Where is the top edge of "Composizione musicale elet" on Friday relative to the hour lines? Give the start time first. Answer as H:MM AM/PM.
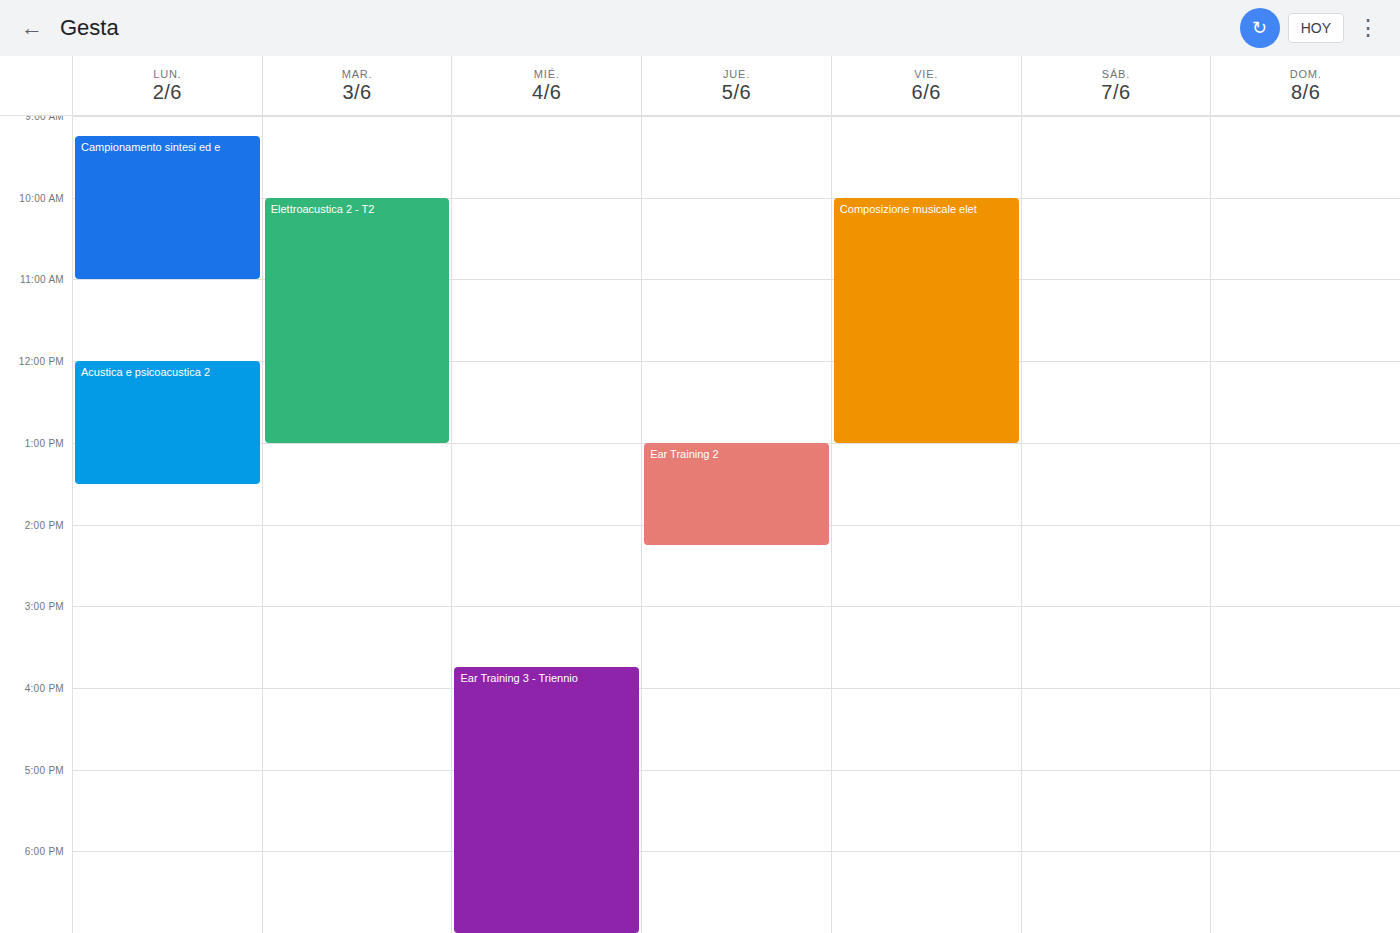
10:00 AM -- exactly on the 10 AM line.